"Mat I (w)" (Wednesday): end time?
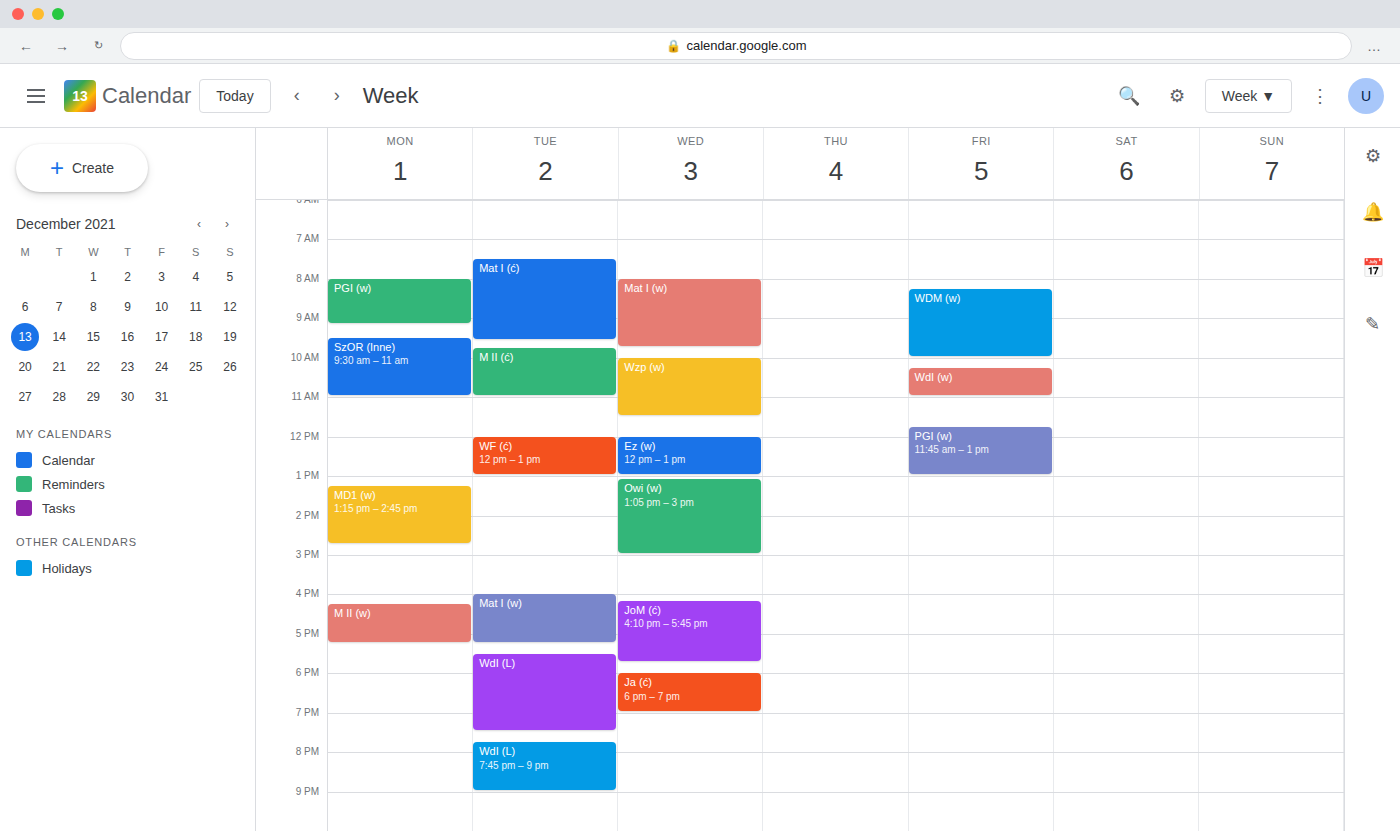
9:45 AM